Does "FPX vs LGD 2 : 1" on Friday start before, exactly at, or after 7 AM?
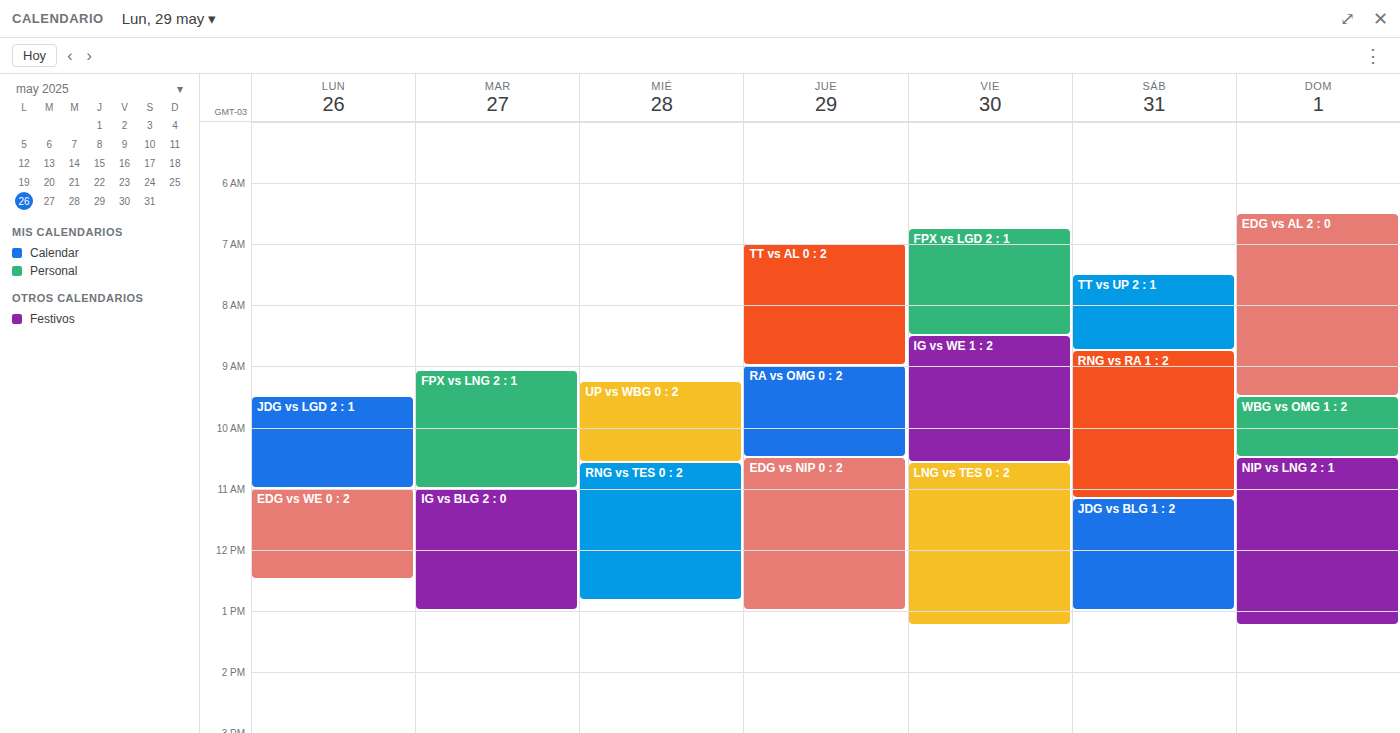
6:45 AM -- before 7 AM, 15 minutes above the 7 AM line.